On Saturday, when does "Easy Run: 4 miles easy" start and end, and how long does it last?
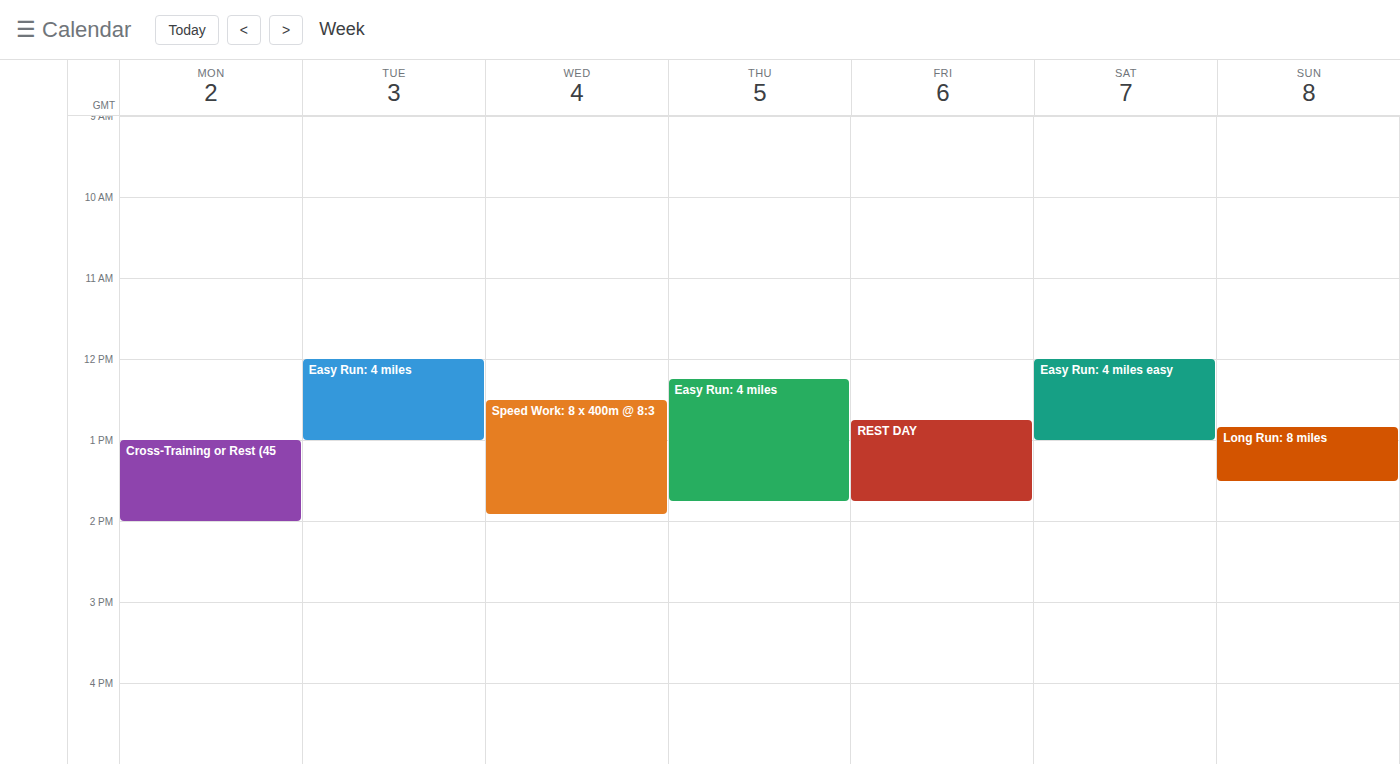
12:00 PM to 1:00 PM, 1 hour